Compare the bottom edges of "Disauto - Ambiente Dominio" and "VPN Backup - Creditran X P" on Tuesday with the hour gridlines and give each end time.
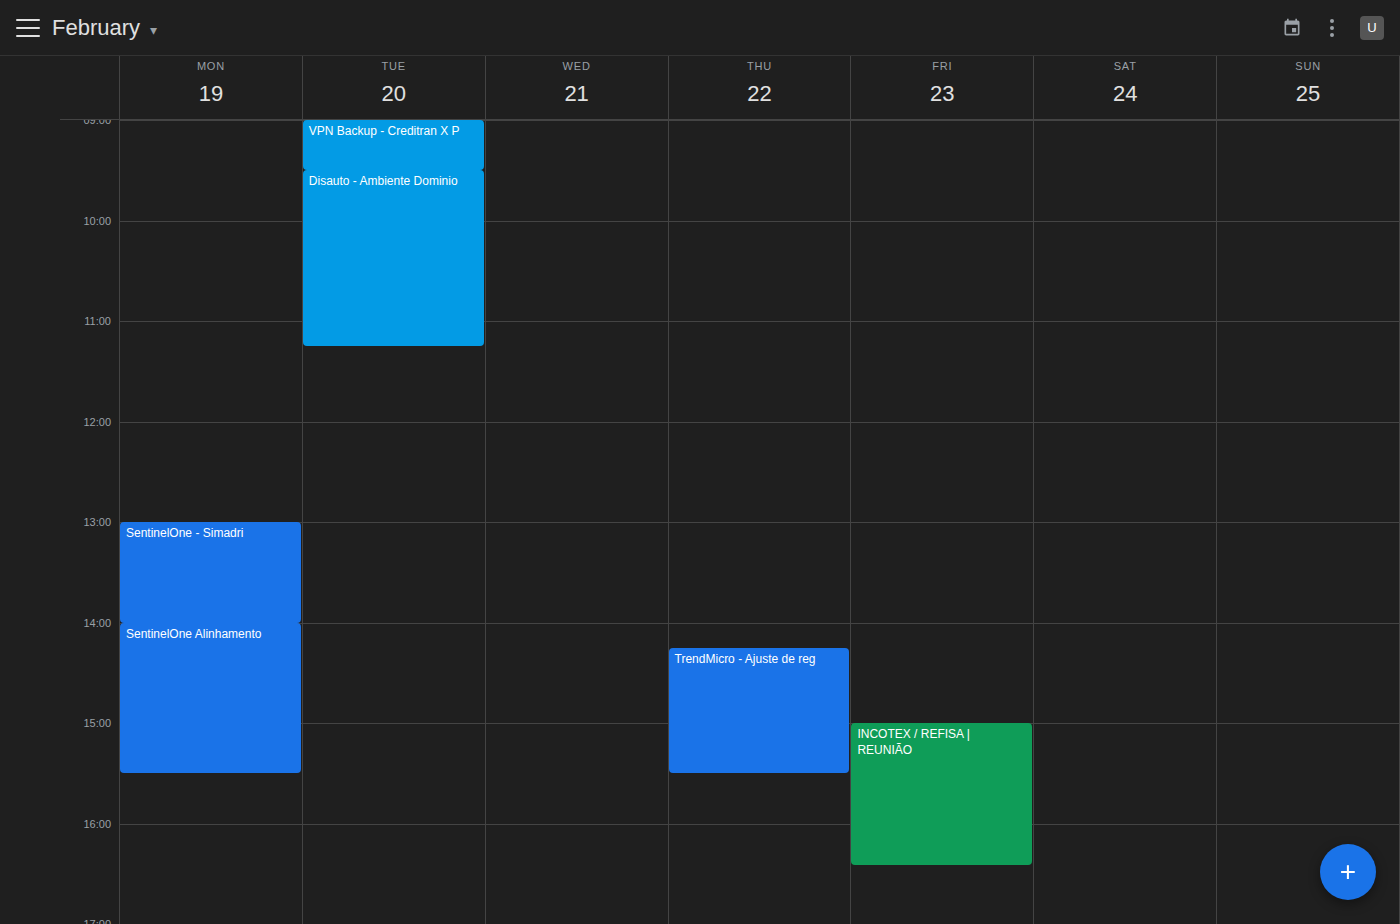
"Disauto - Ambiente Dominio": 11:15 AM, neither: a quarter of the way from the 11 AM line to the 12 PM line. "VPN Backup - Creditran X P": 9:30 AM, halfway between the 9 AM and 10 AM lines.